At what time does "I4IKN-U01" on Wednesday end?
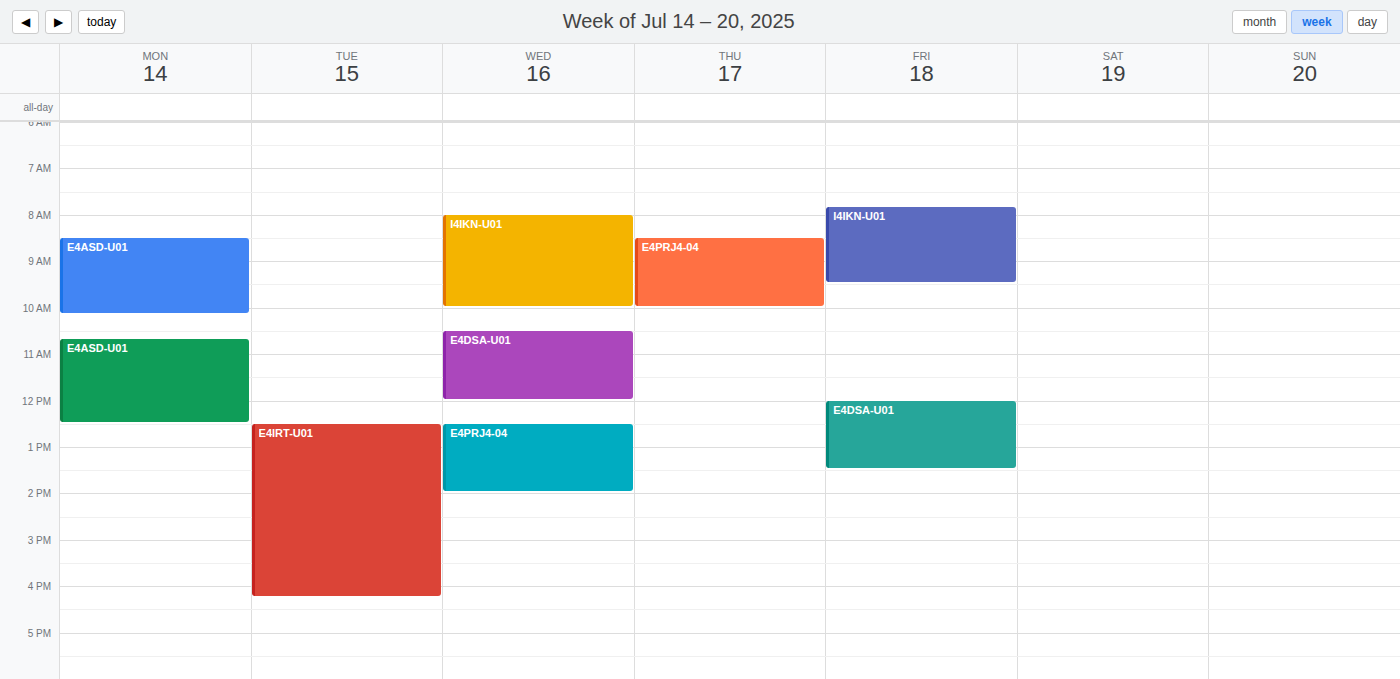
10:00 AM